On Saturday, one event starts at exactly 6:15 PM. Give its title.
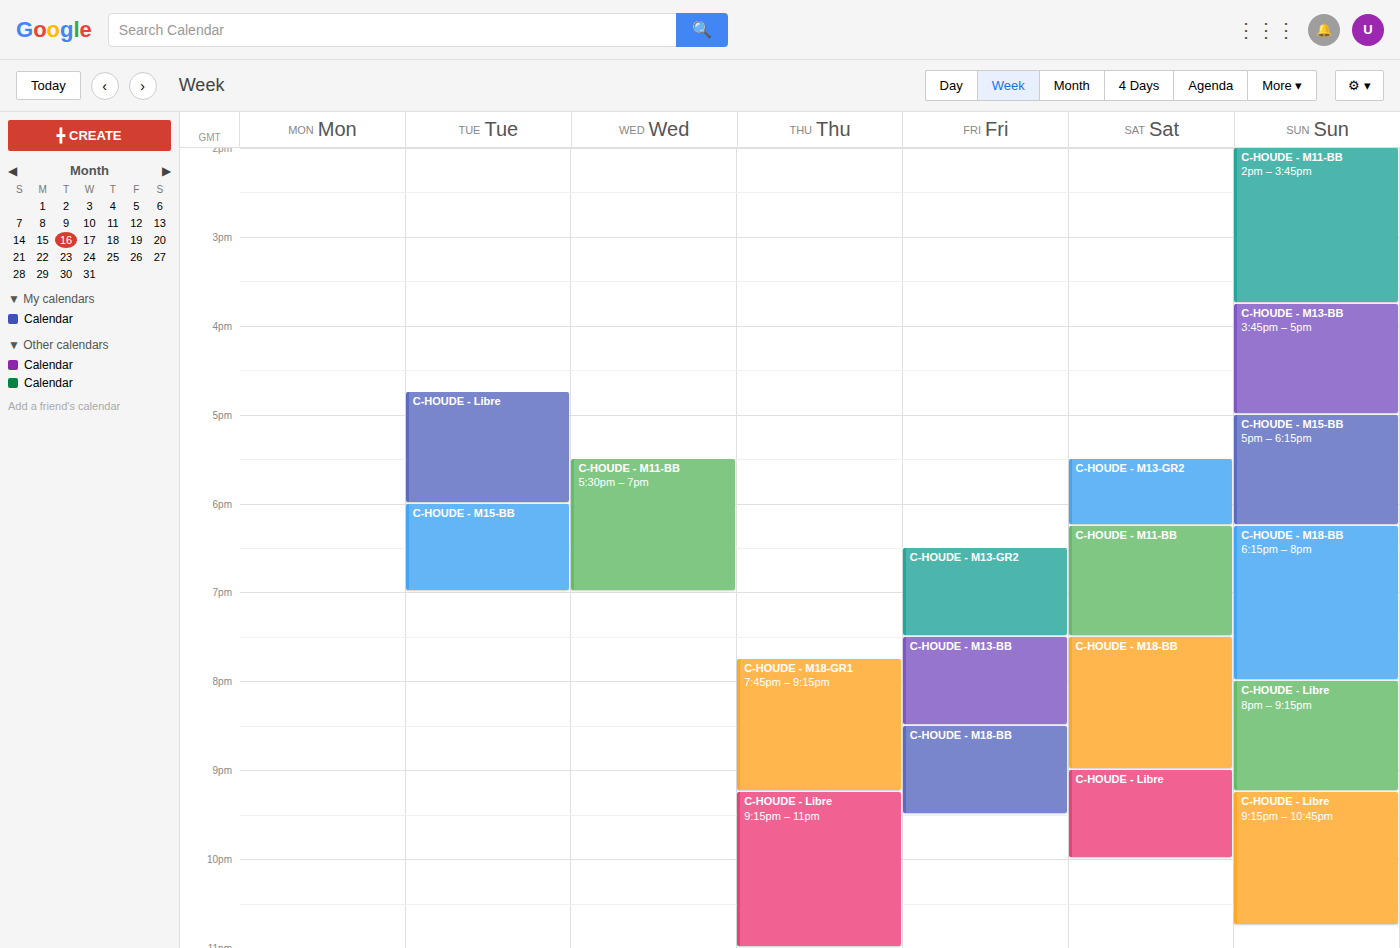
"C-HOUDE - M11-BB"